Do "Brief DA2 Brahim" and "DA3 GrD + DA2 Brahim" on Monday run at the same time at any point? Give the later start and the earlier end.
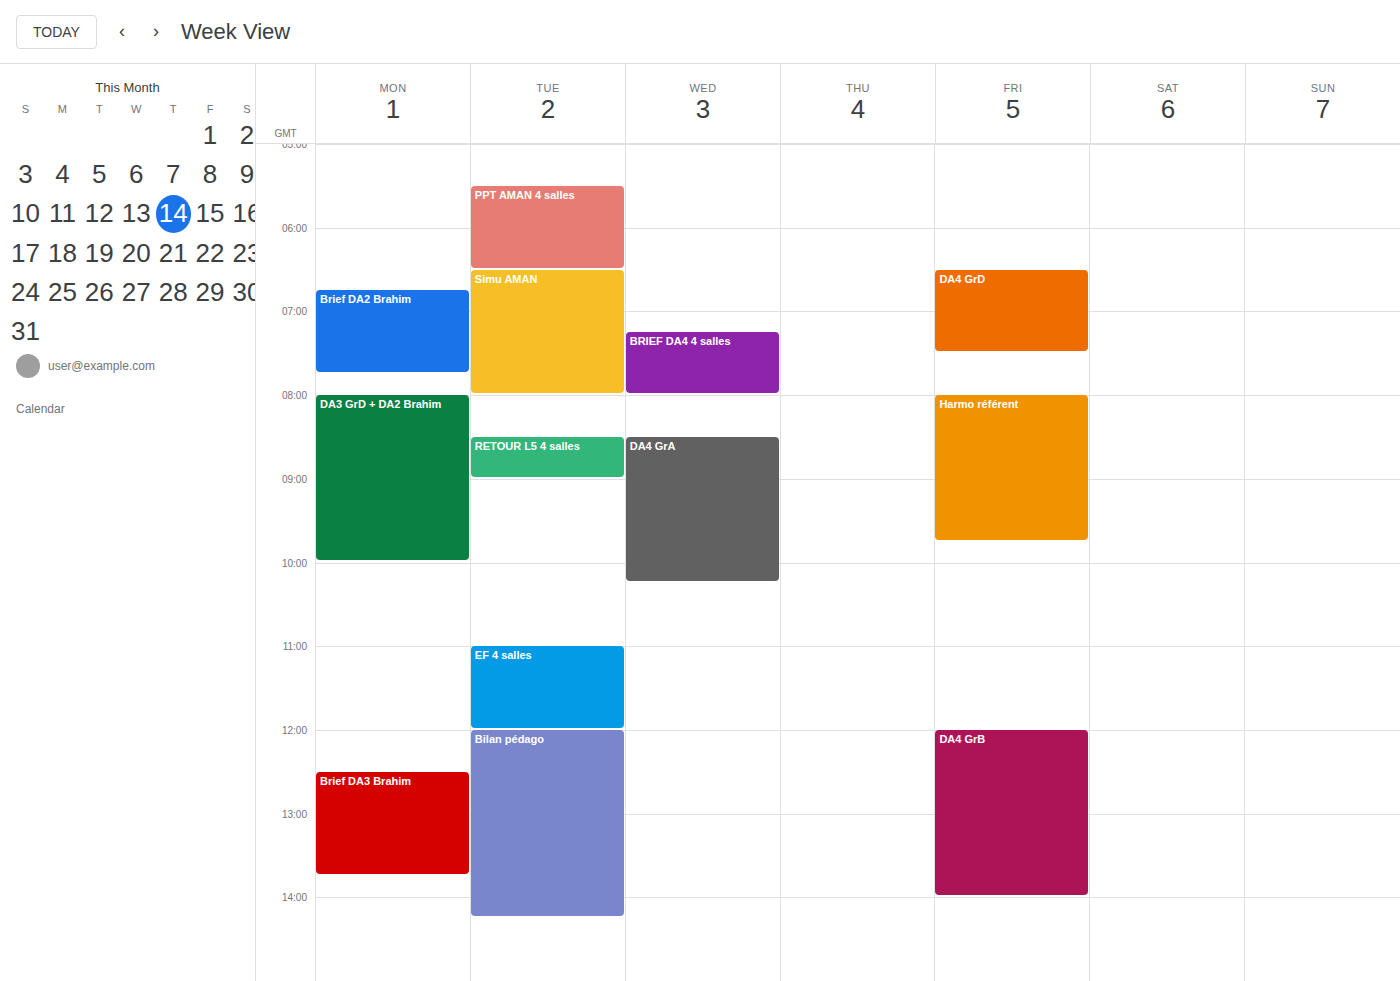
"Brief DA2 Brahim" ends at 7:45 AM and "DA3 GrD + DA2 Brahim" starts at 8:00 AM -- no overlap.